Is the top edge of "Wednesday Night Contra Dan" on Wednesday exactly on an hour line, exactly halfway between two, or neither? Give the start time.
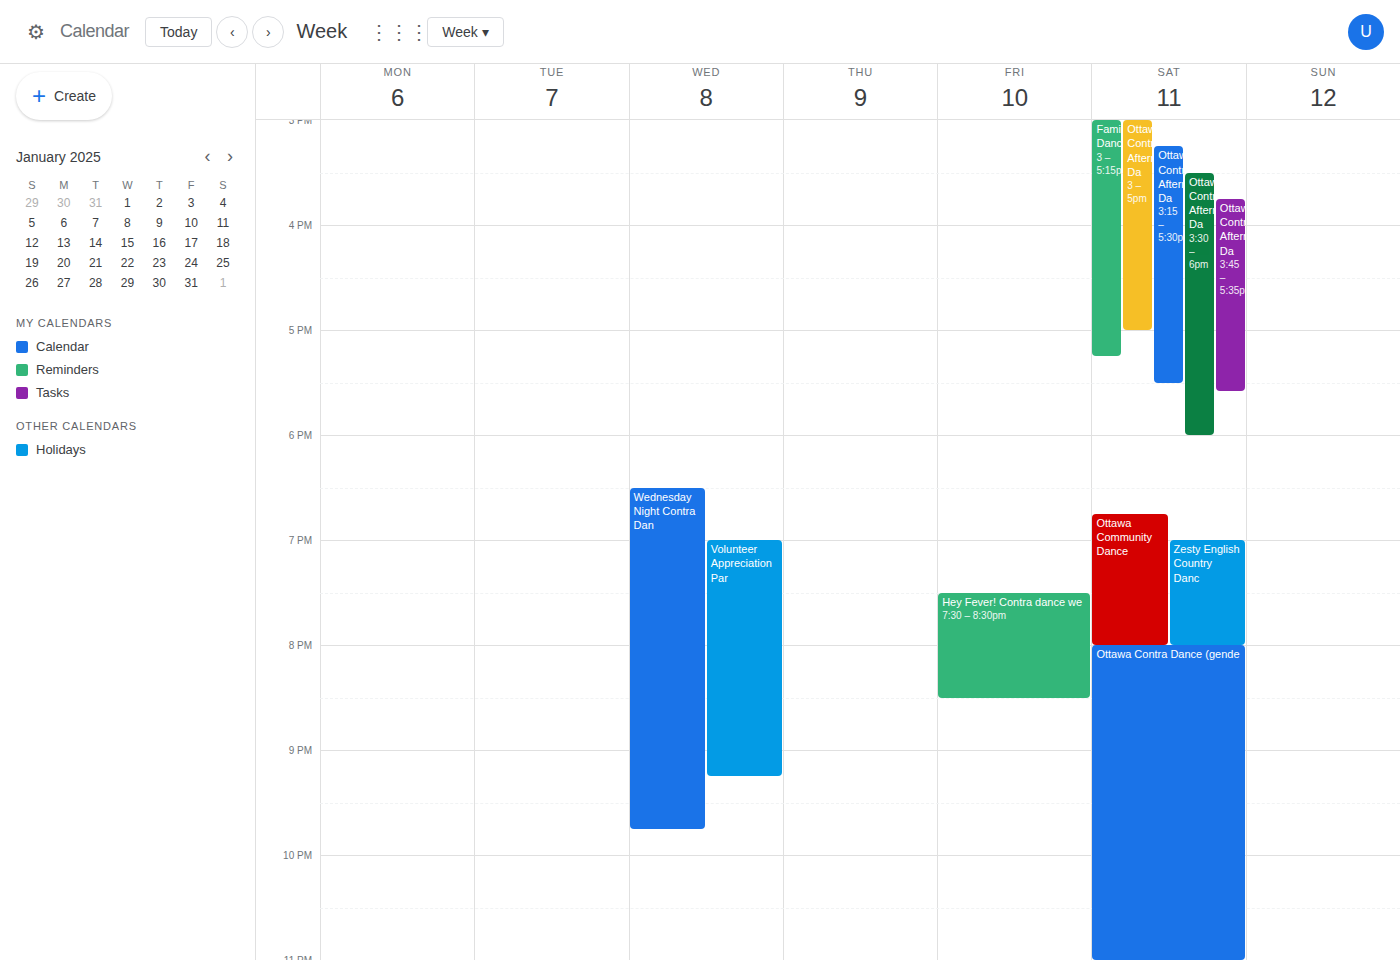
6:30 PM -- halfway between the 6 PM and 7 PM lines.